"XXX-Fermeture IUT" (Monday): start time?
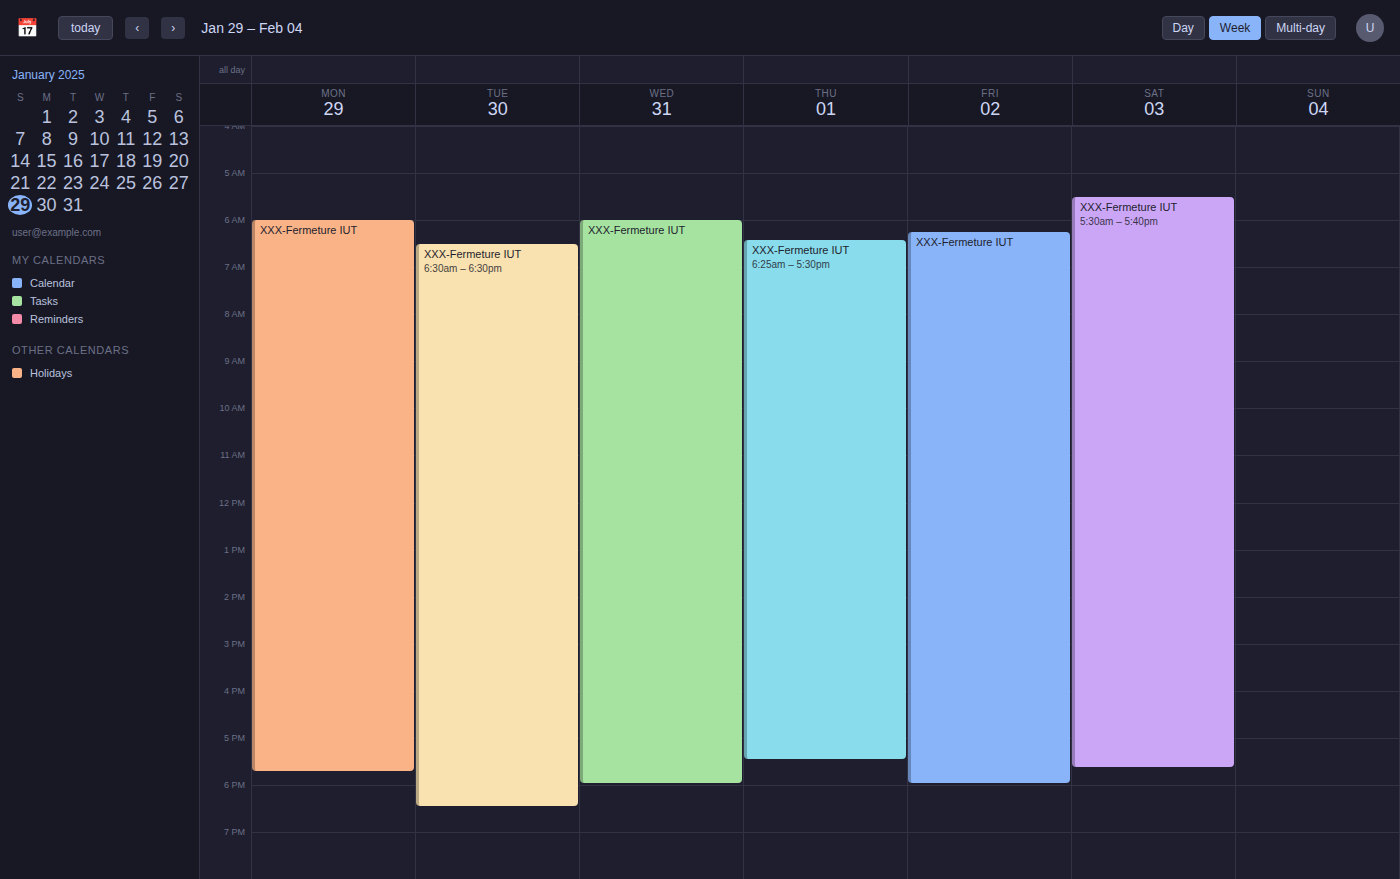
6:00 AM